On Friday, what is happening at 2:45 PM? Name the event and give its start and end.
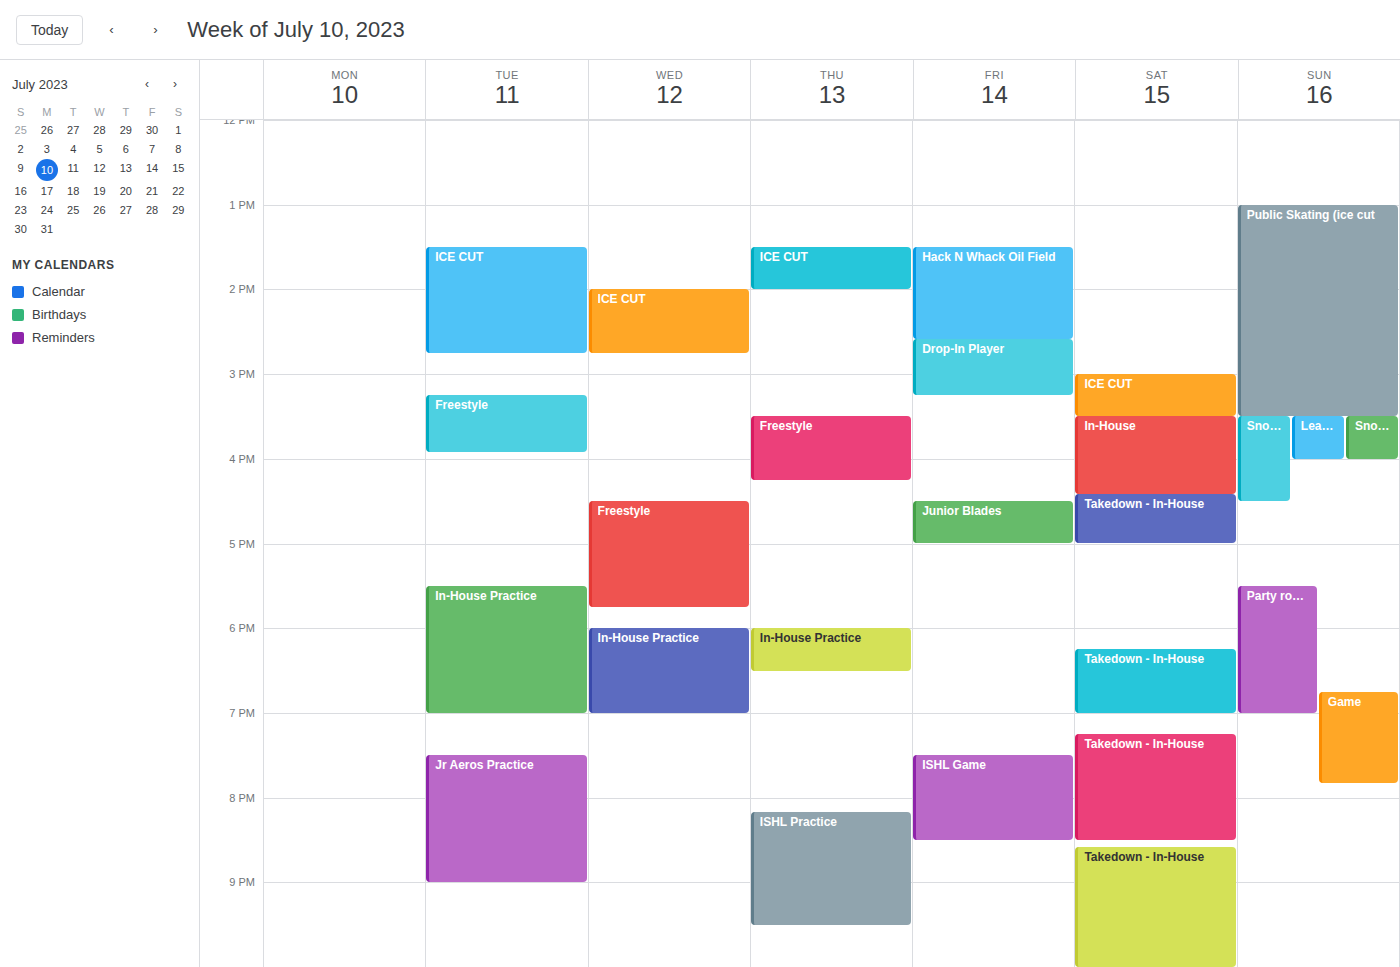
"Drop-In Player", 2:35 PM to 3:15 PM